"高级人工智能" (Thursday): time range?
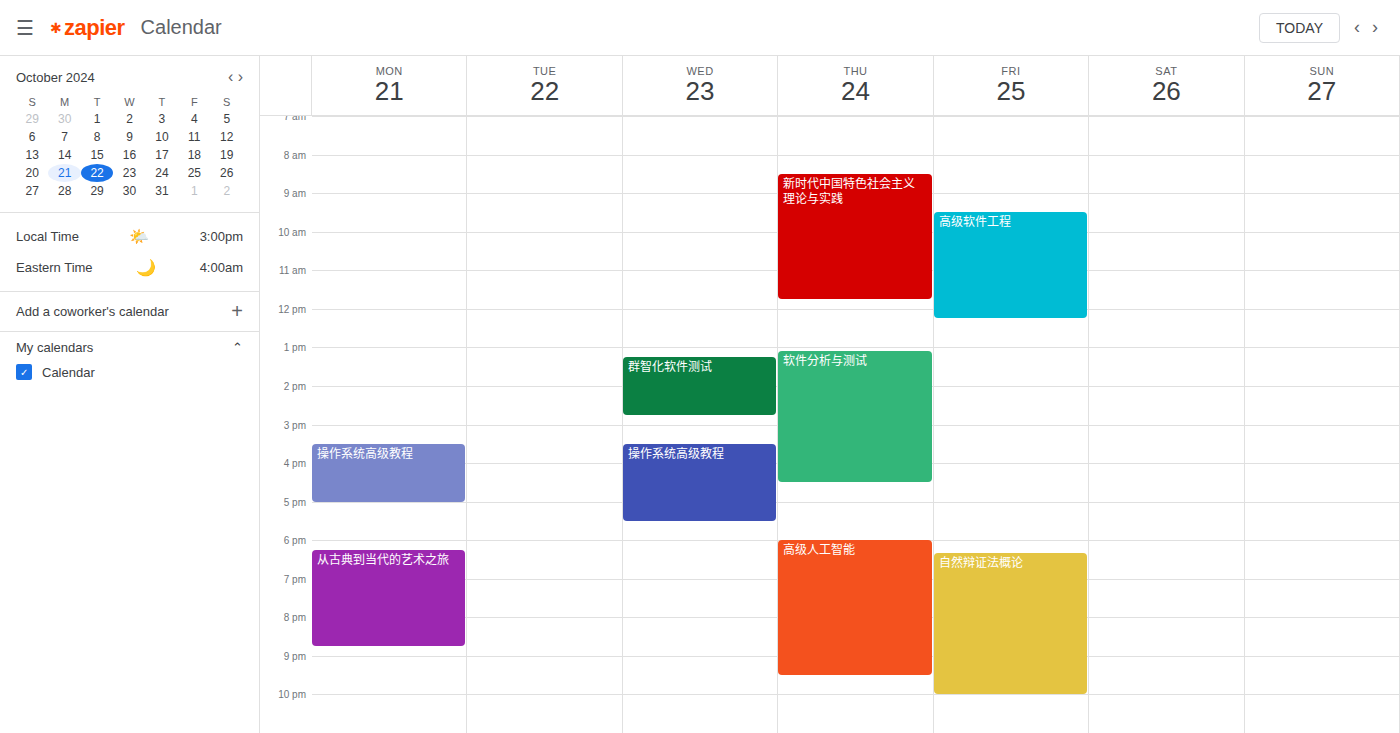
6:00 PM to 9:30 PM